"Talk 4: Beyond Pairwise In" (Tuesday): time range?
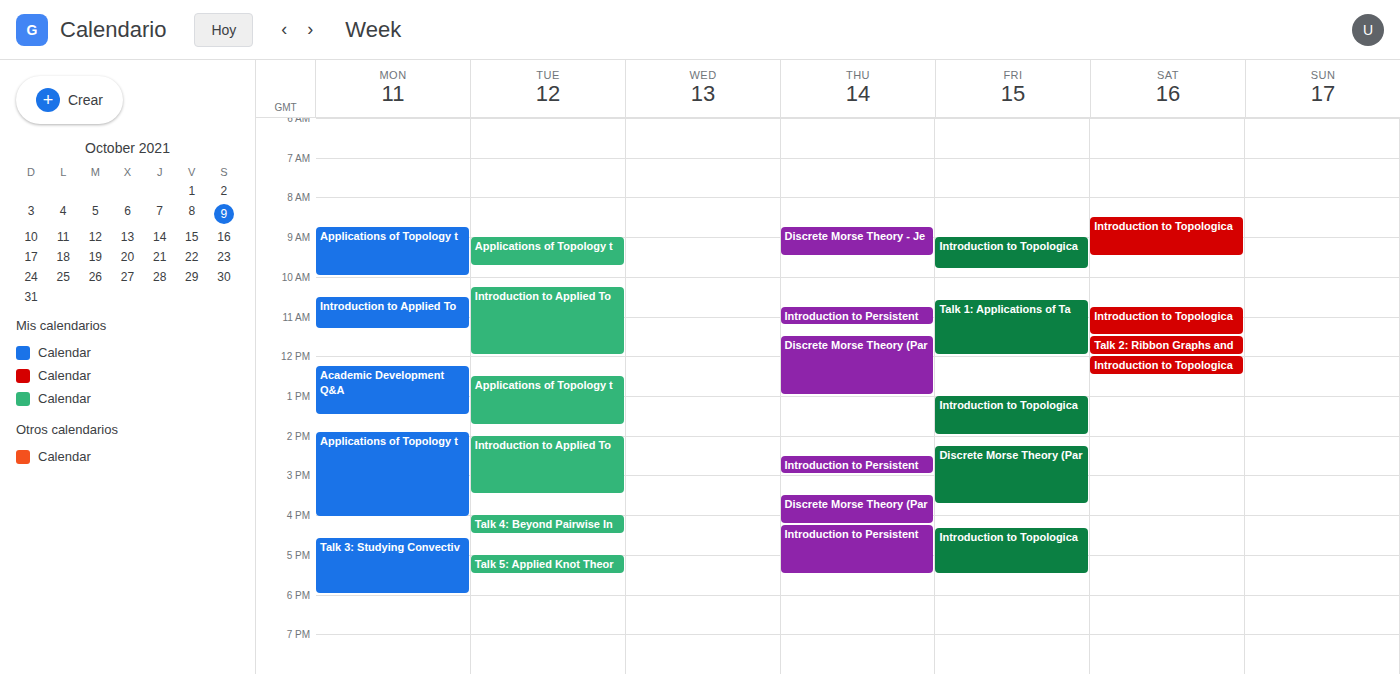
4:00 PM to 4:30 PM